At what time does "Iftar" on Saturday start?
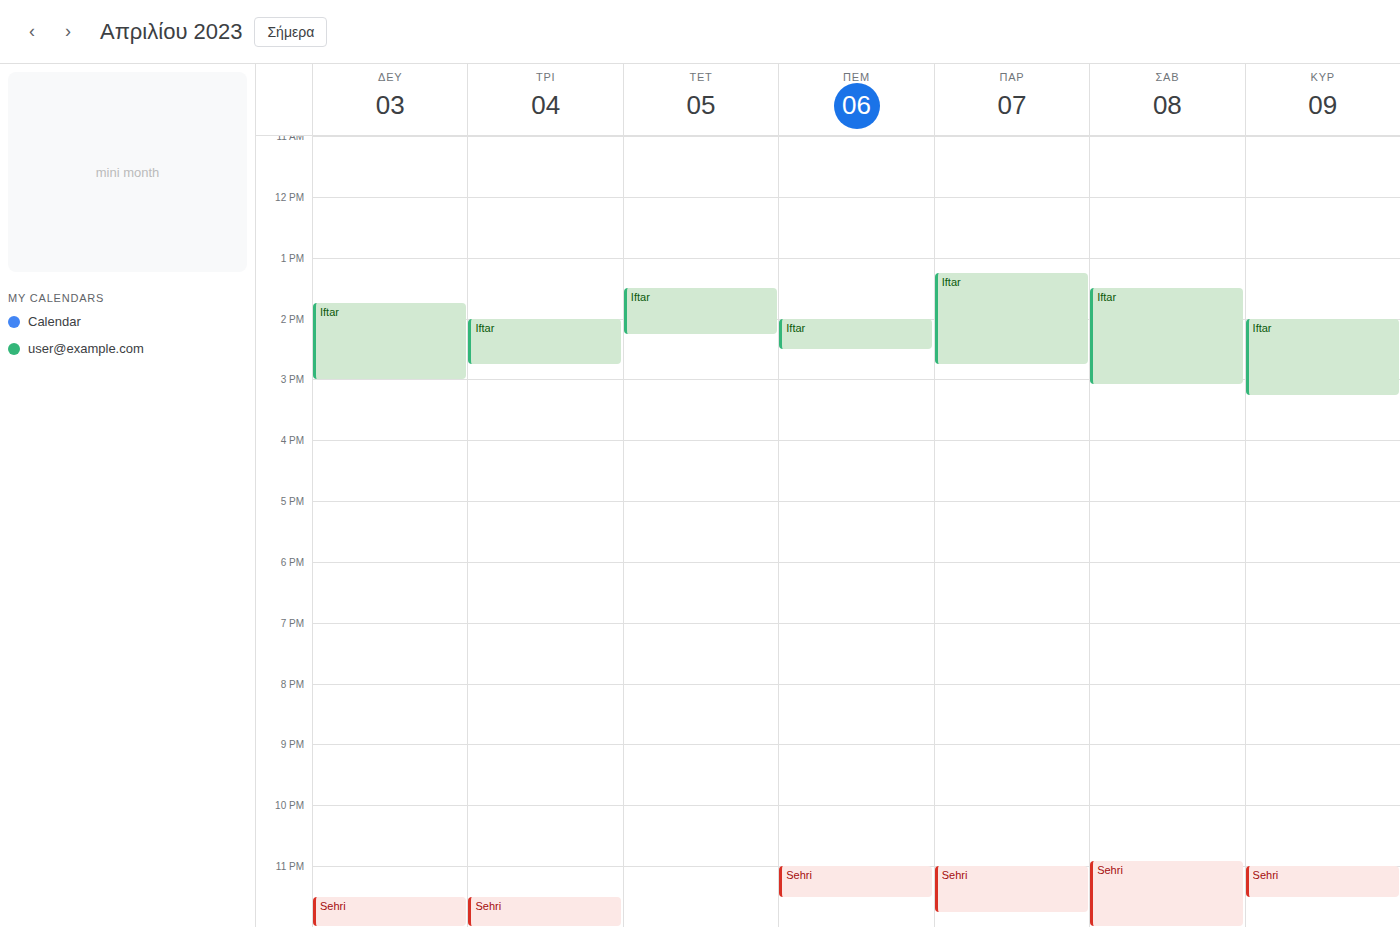
1:30 PM